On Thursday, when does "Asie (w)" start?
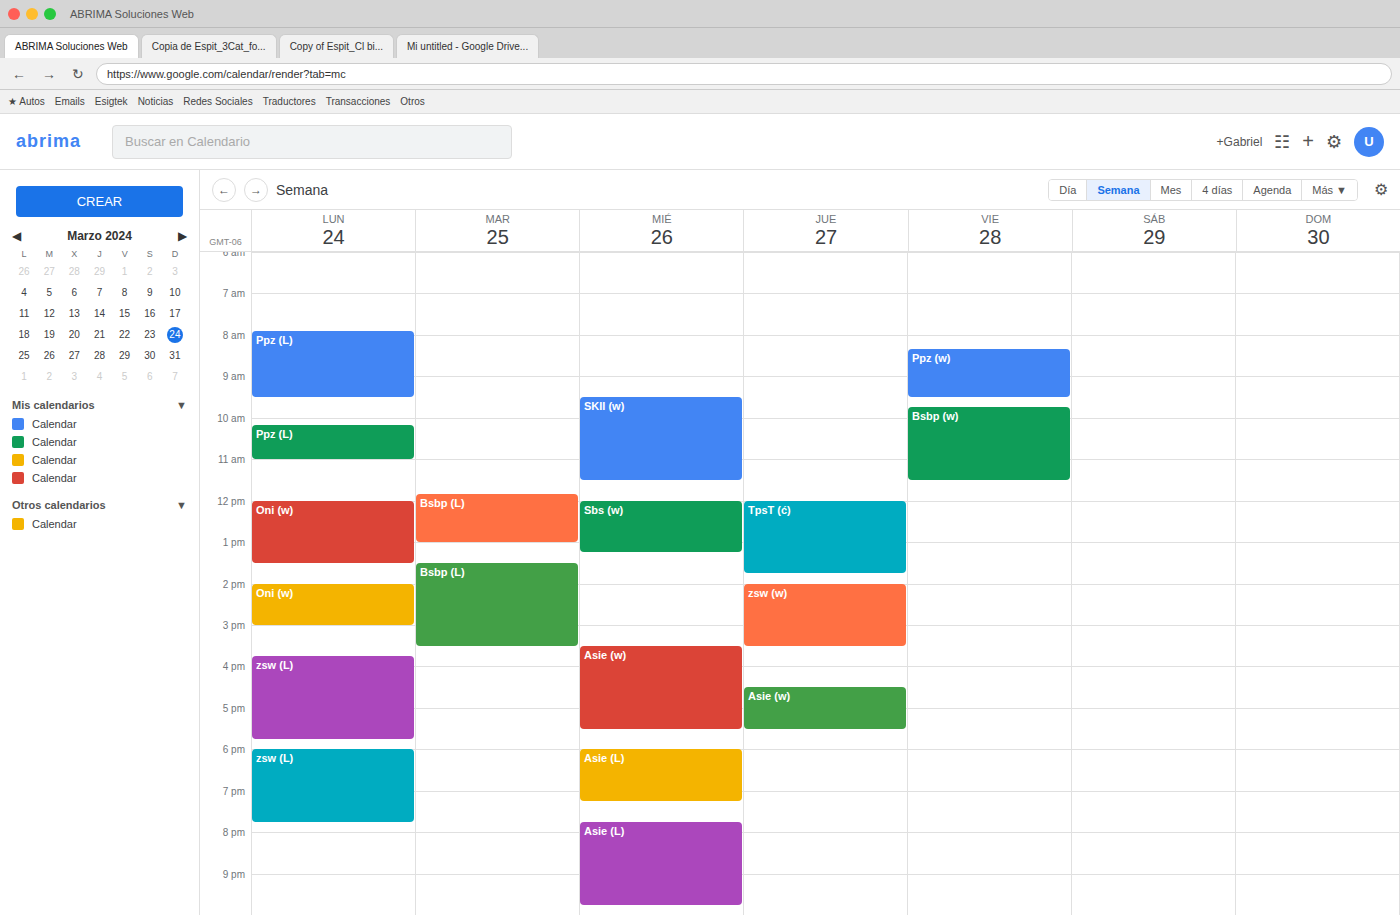
16:30